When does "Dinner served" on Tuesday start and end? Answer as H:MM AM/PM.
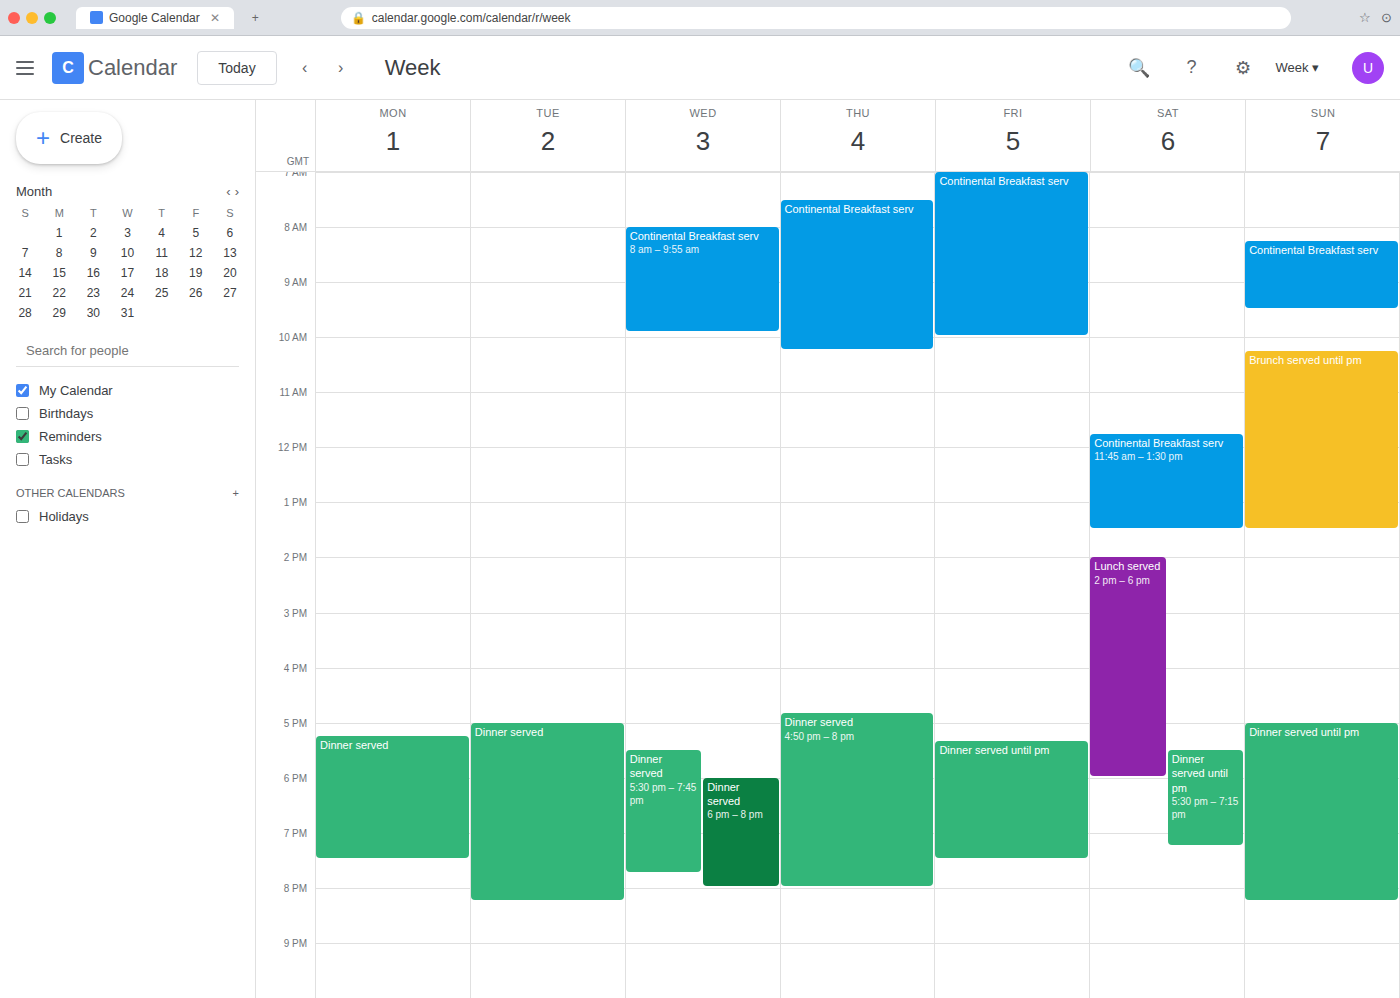
5:00 PM to 8:15 PM